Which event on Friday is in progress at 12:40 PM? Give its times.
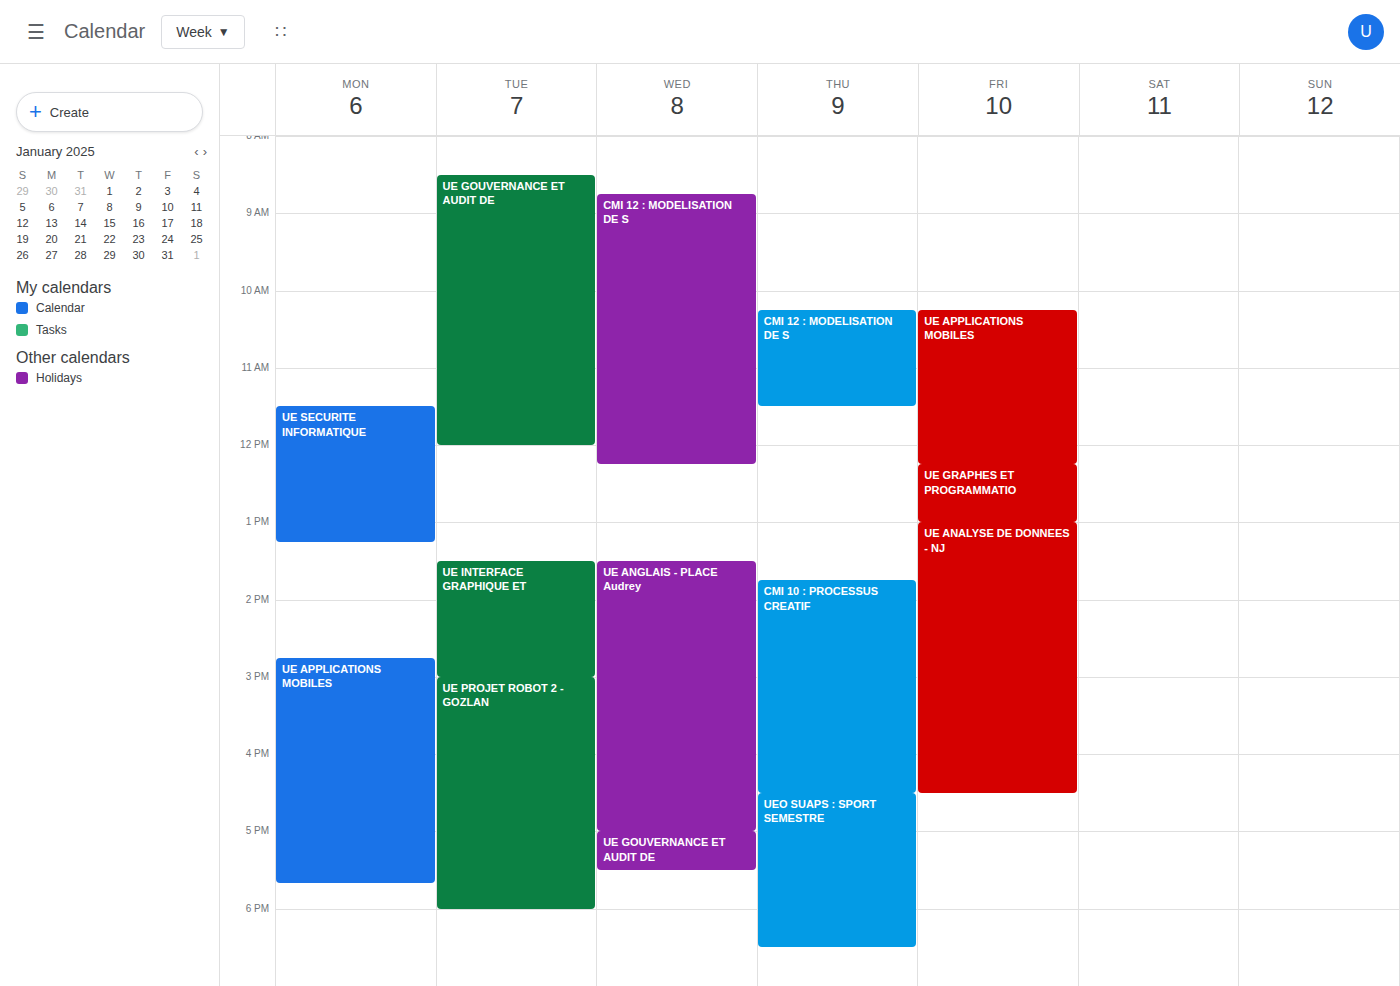
"UE GRAPHES ET PROGRAMMATIO", 12:15 PM to 1:00 PM